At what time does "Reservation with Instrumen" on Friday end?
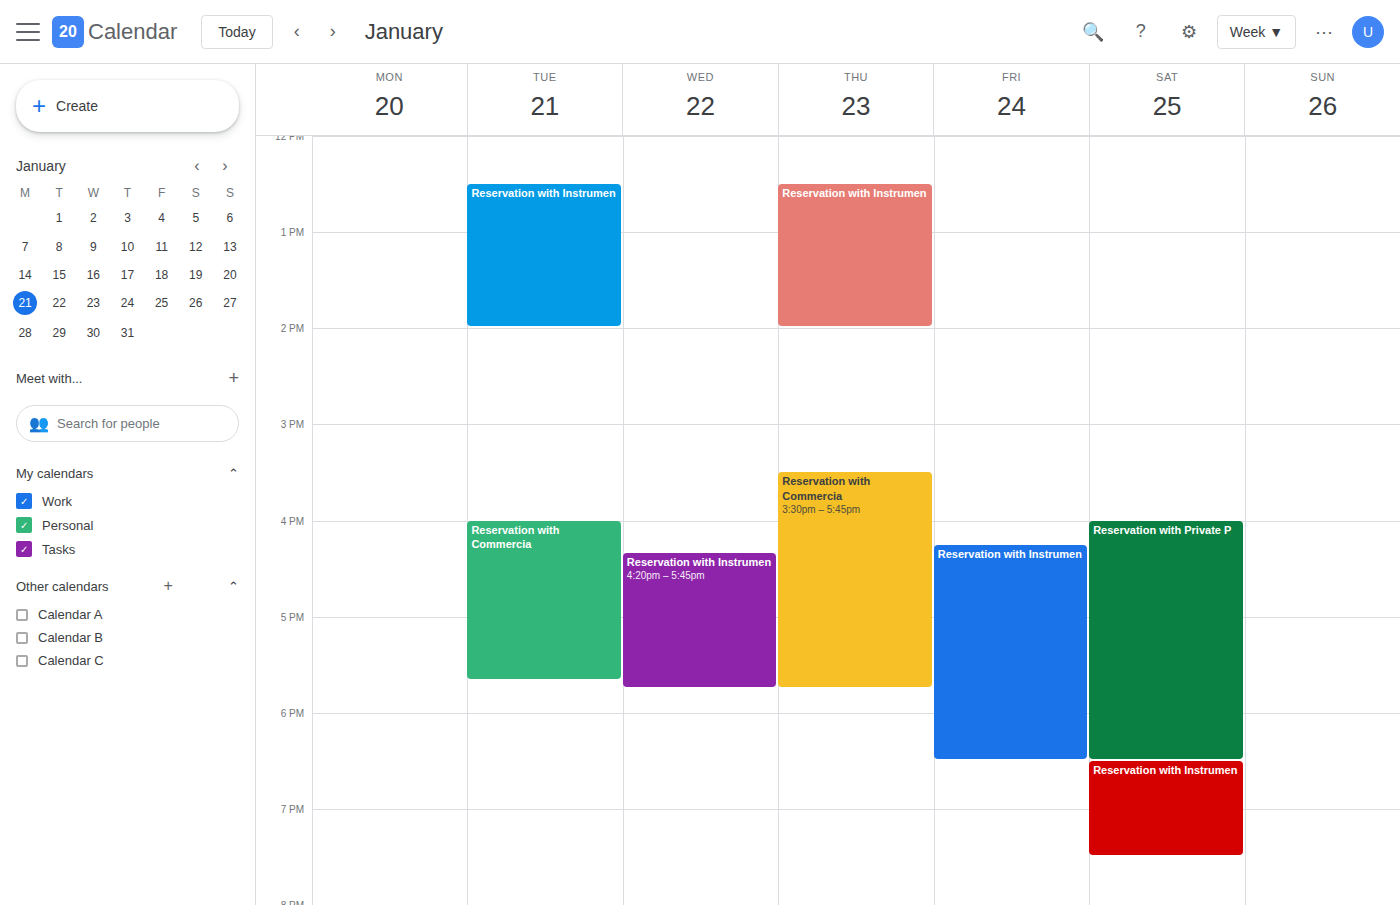
6:30 PM